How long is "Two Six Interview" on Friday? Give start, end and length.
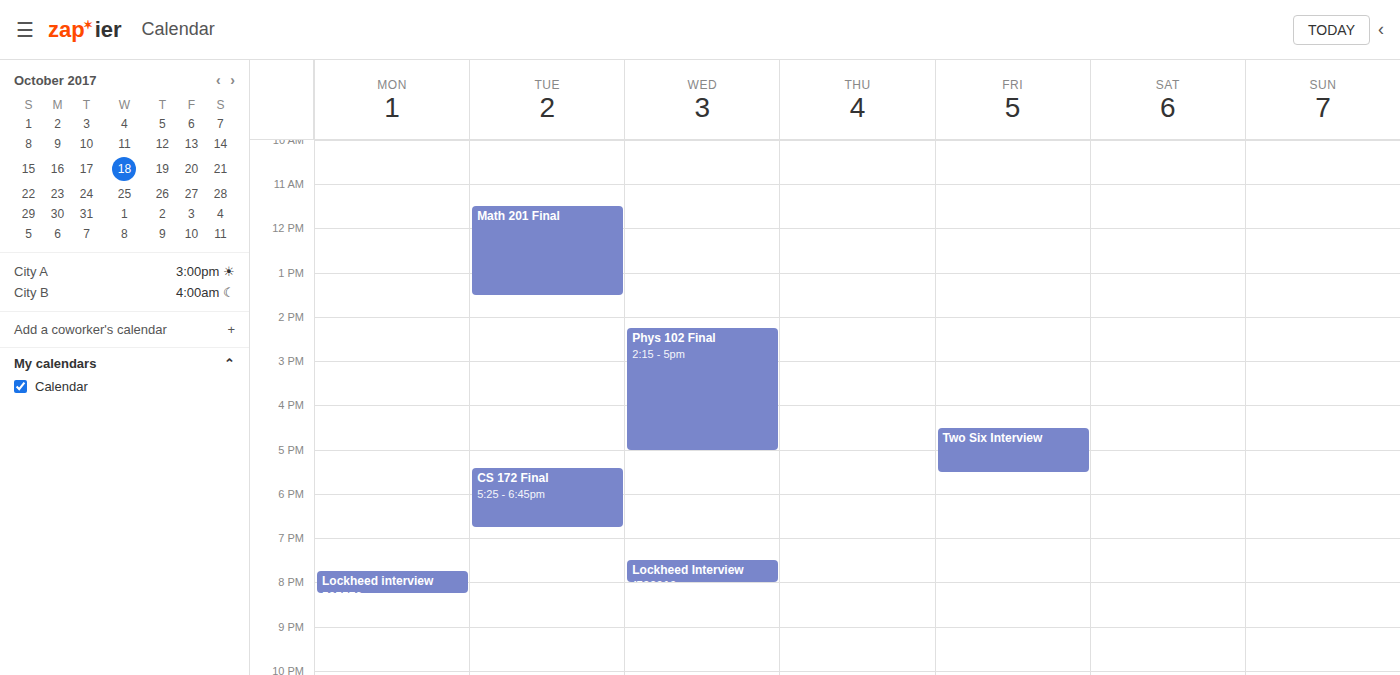
16:30 to 17:30, 1 hour